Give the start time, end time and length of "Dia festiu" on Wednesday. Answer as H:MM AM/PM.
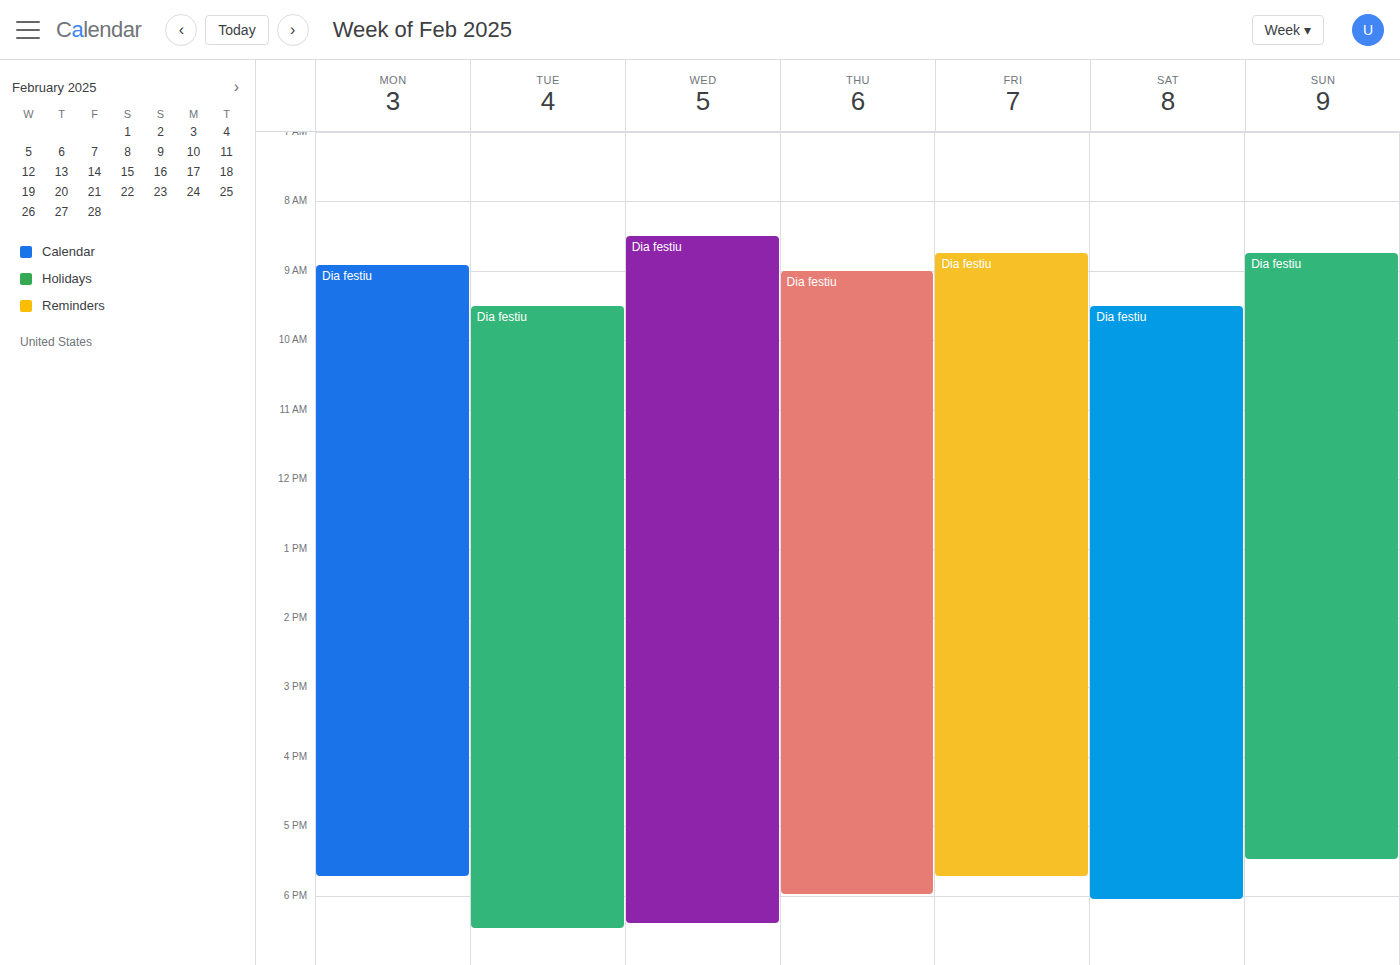
8:30 AM to 6:25 PM, 9 hours 55 minutes